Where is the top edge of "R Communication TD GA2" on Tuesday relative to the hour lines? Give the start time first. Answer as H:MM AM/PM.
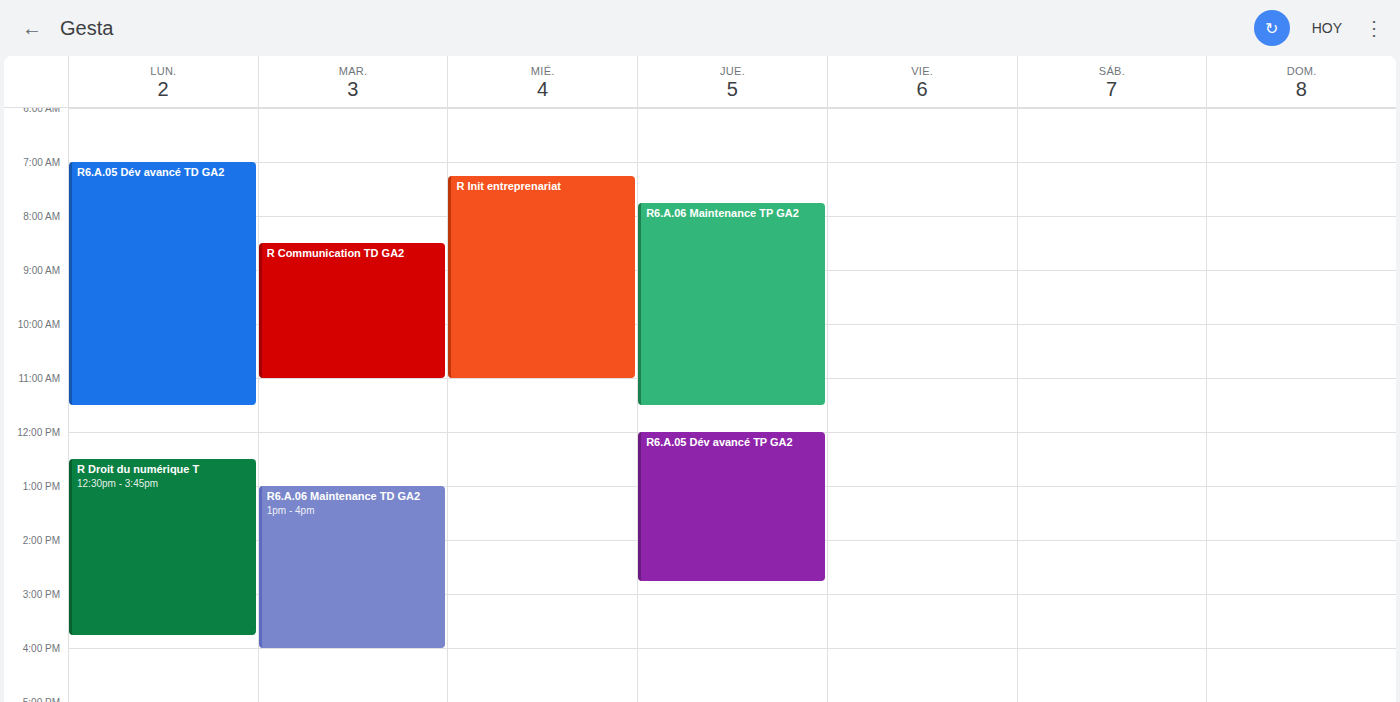
8:30 AM -- halfway between the 8 AM and 9 AM lines.